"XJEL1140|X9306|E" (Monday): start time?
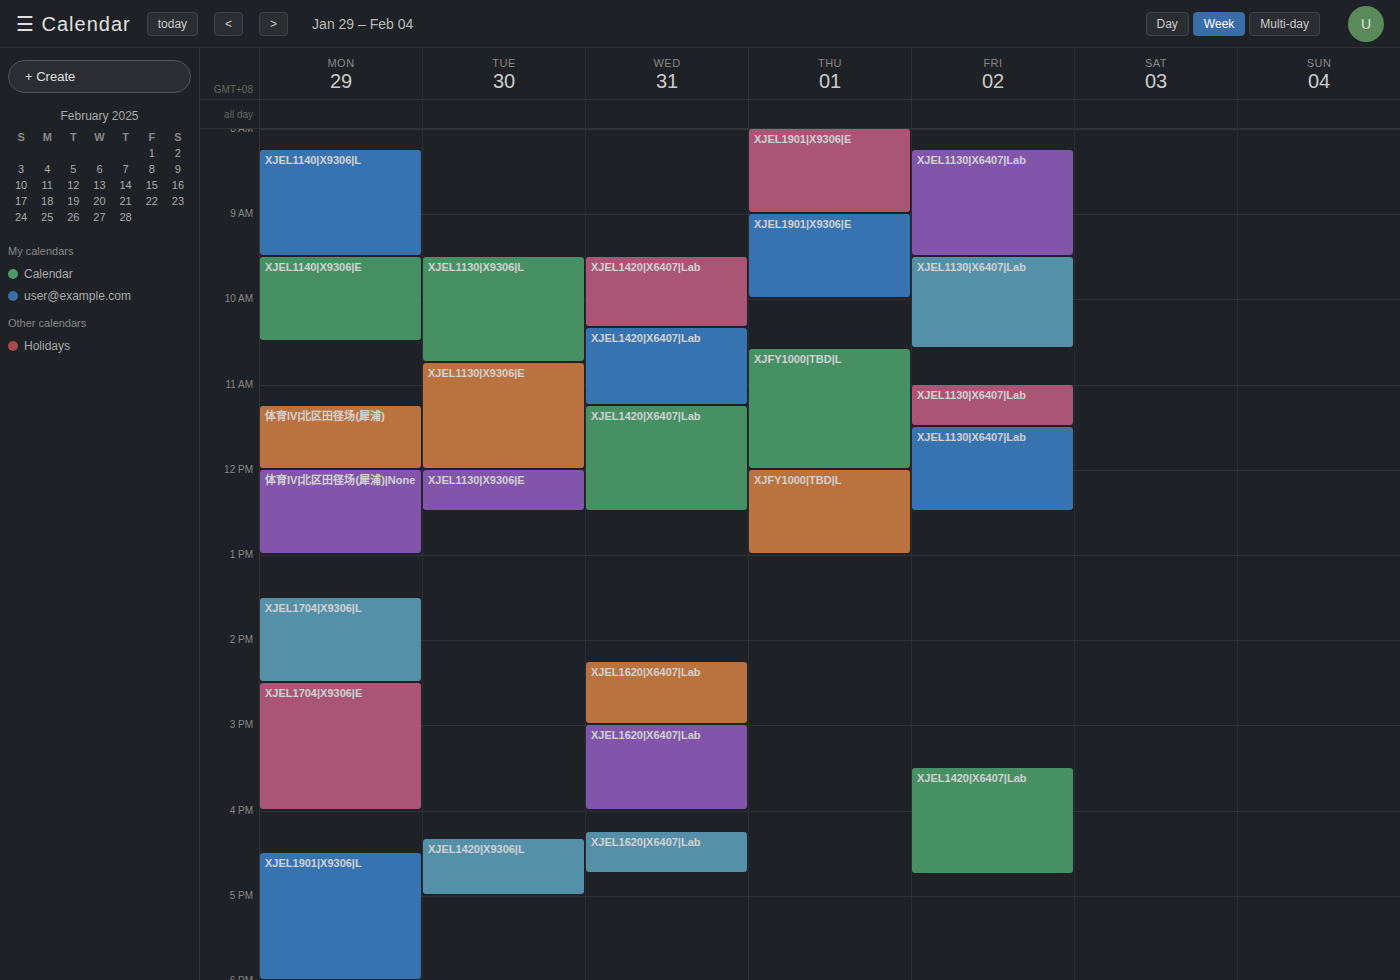
9:30 AM